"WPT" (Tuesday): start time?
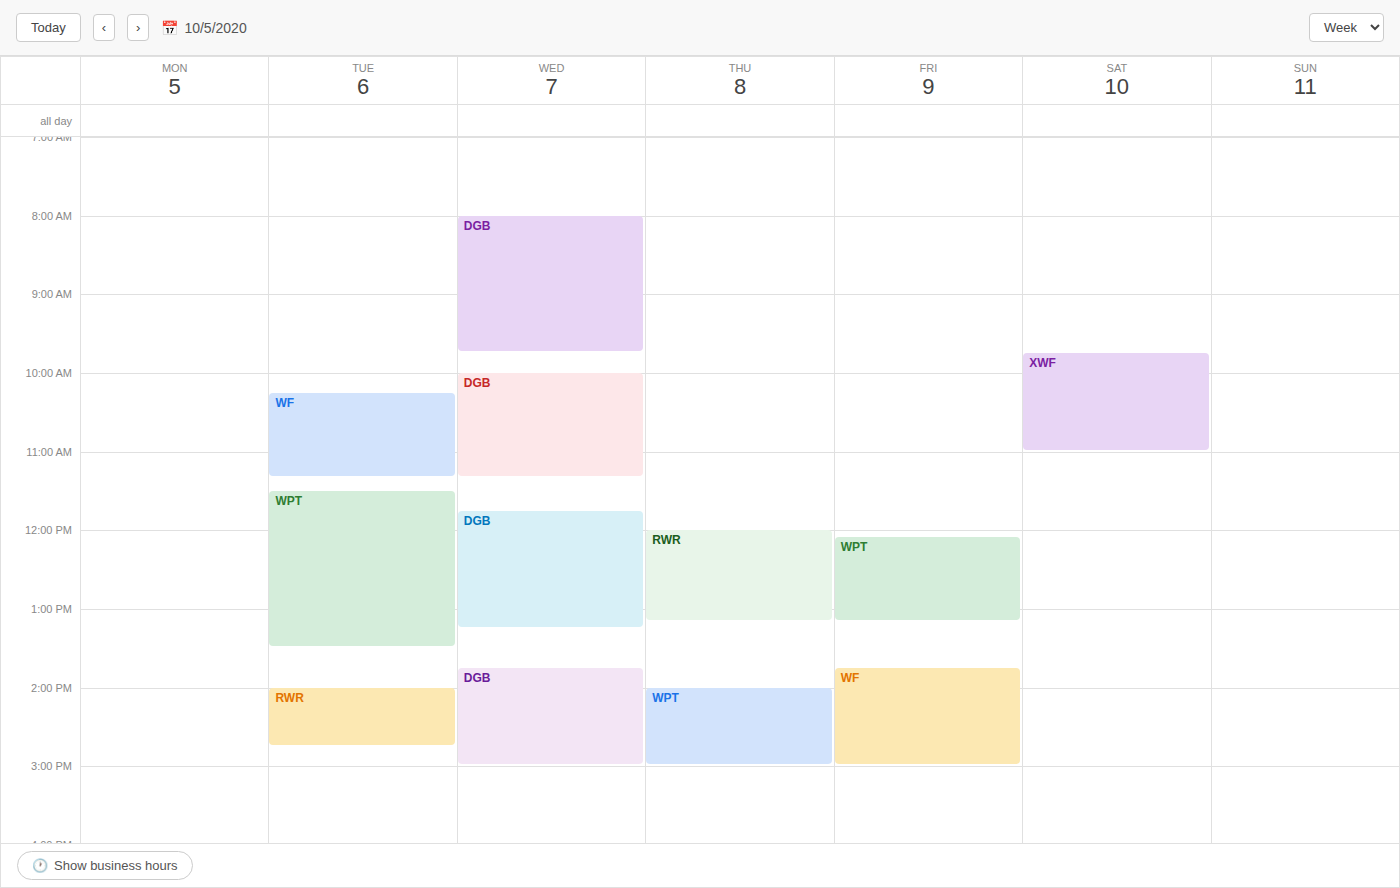
11:30 AM